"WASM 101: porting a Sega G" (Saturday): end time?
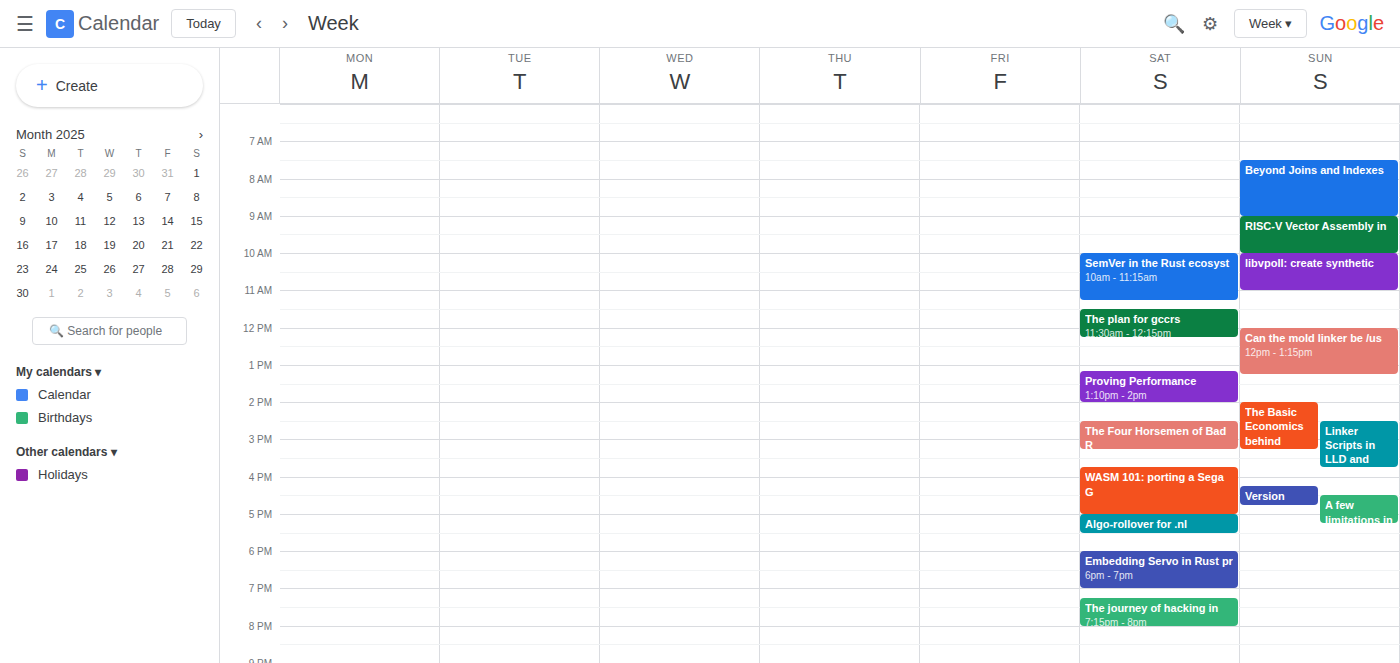
5:00 PM